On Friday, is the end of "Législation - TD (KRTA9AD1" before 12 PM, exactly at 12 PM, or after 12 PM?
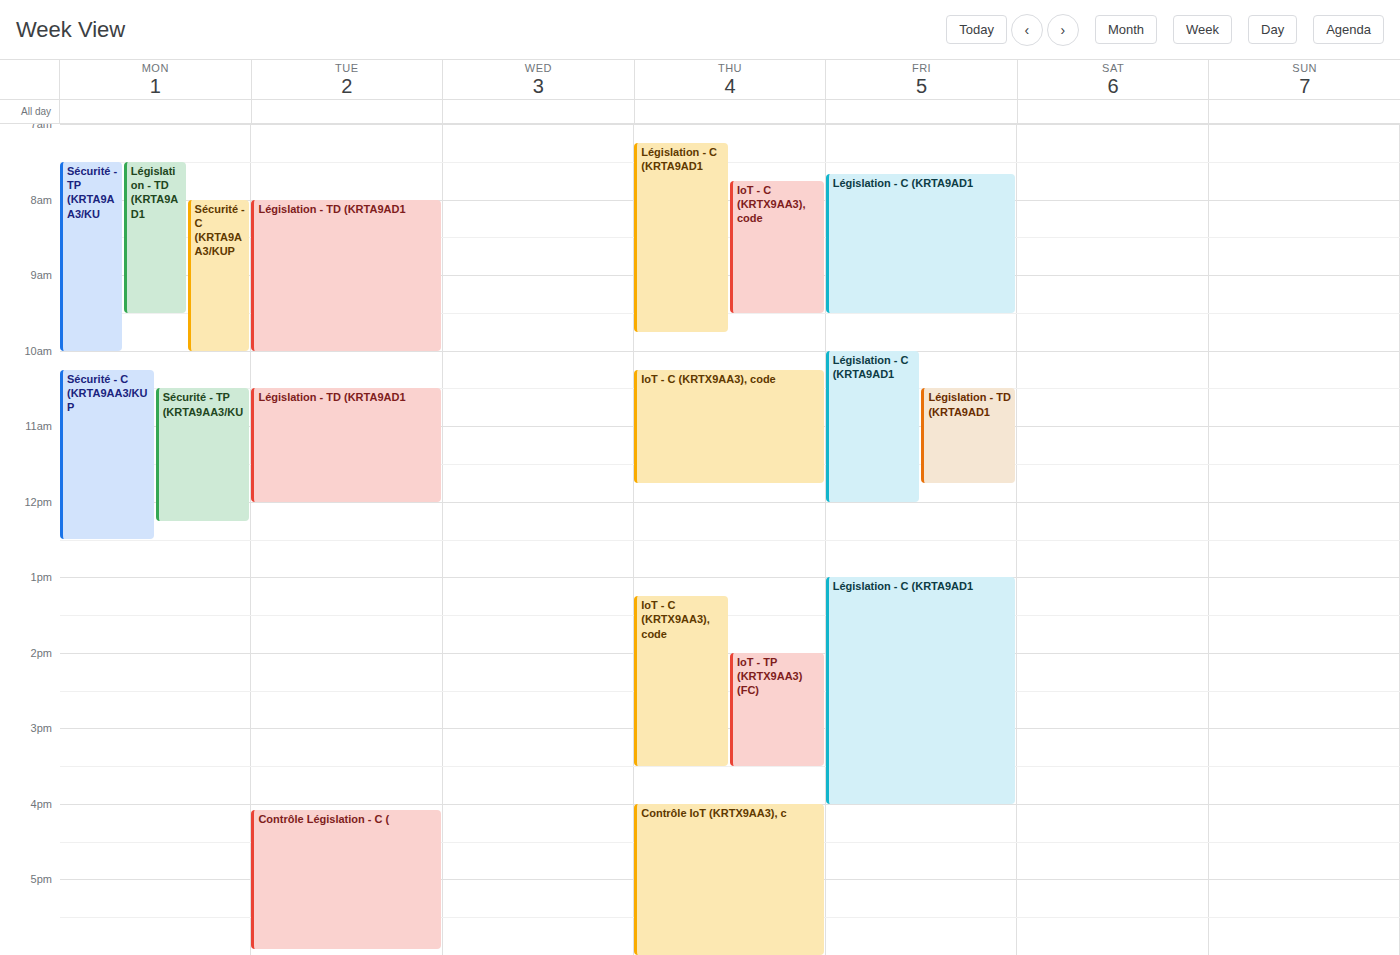
11:45 AM -- before 12 PM, 15 minutes above the 12 PM line.